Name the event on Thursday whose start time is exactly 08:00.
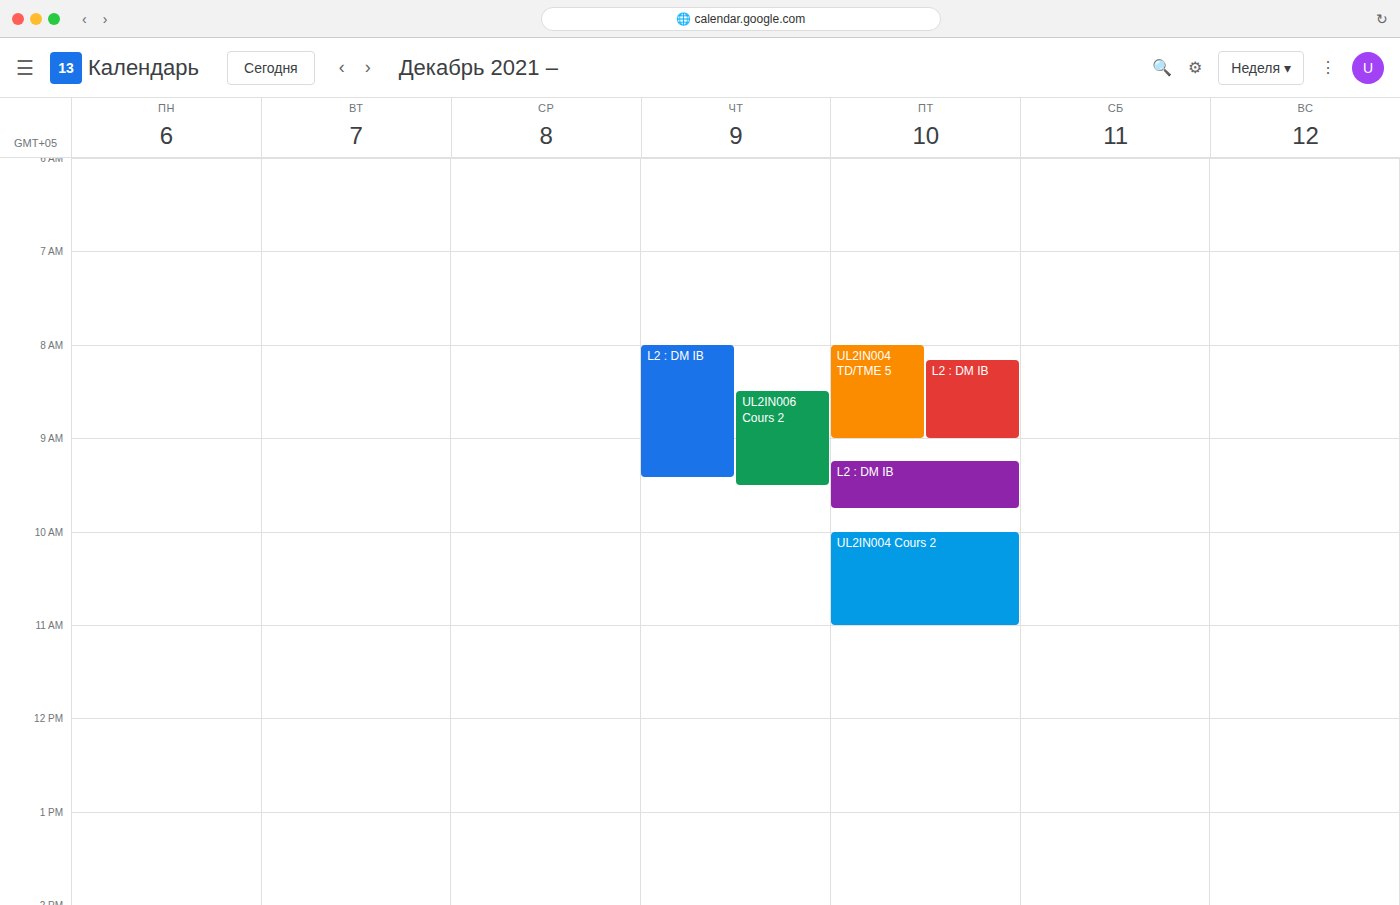
"L2 : DM IB"